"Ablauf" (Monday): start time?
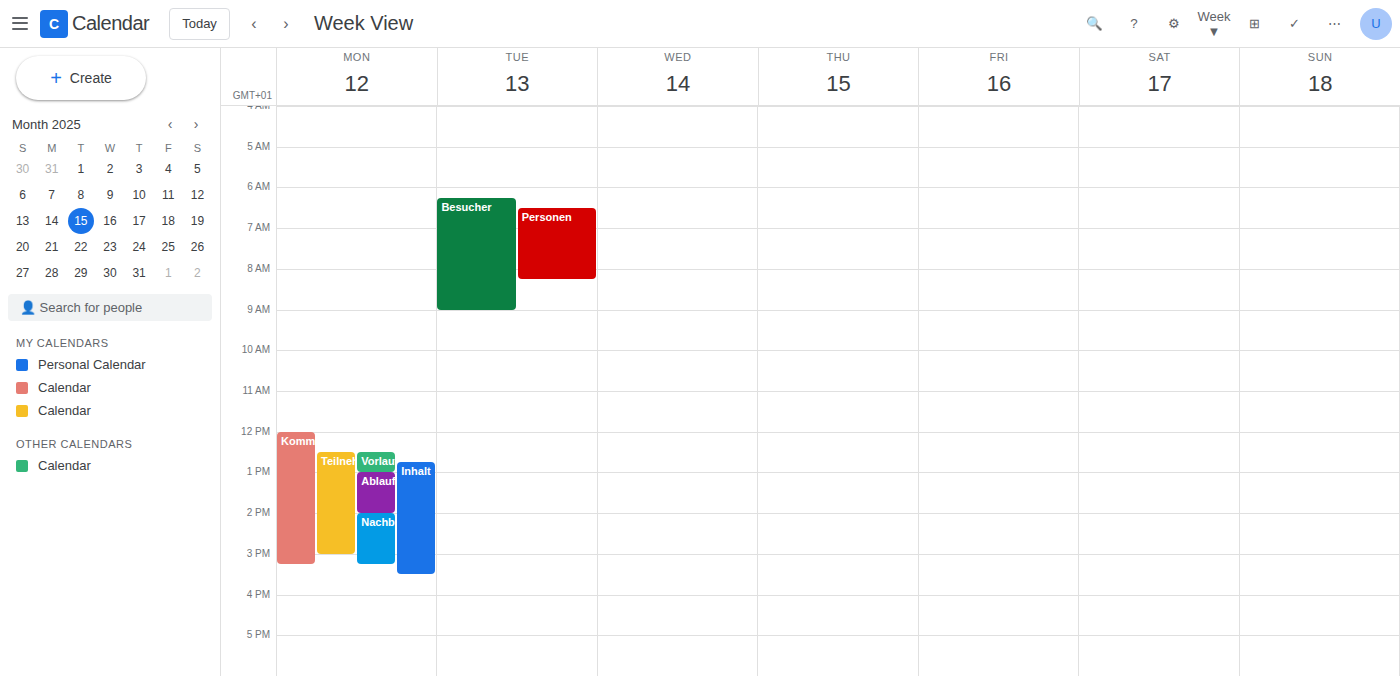
1:00 PM